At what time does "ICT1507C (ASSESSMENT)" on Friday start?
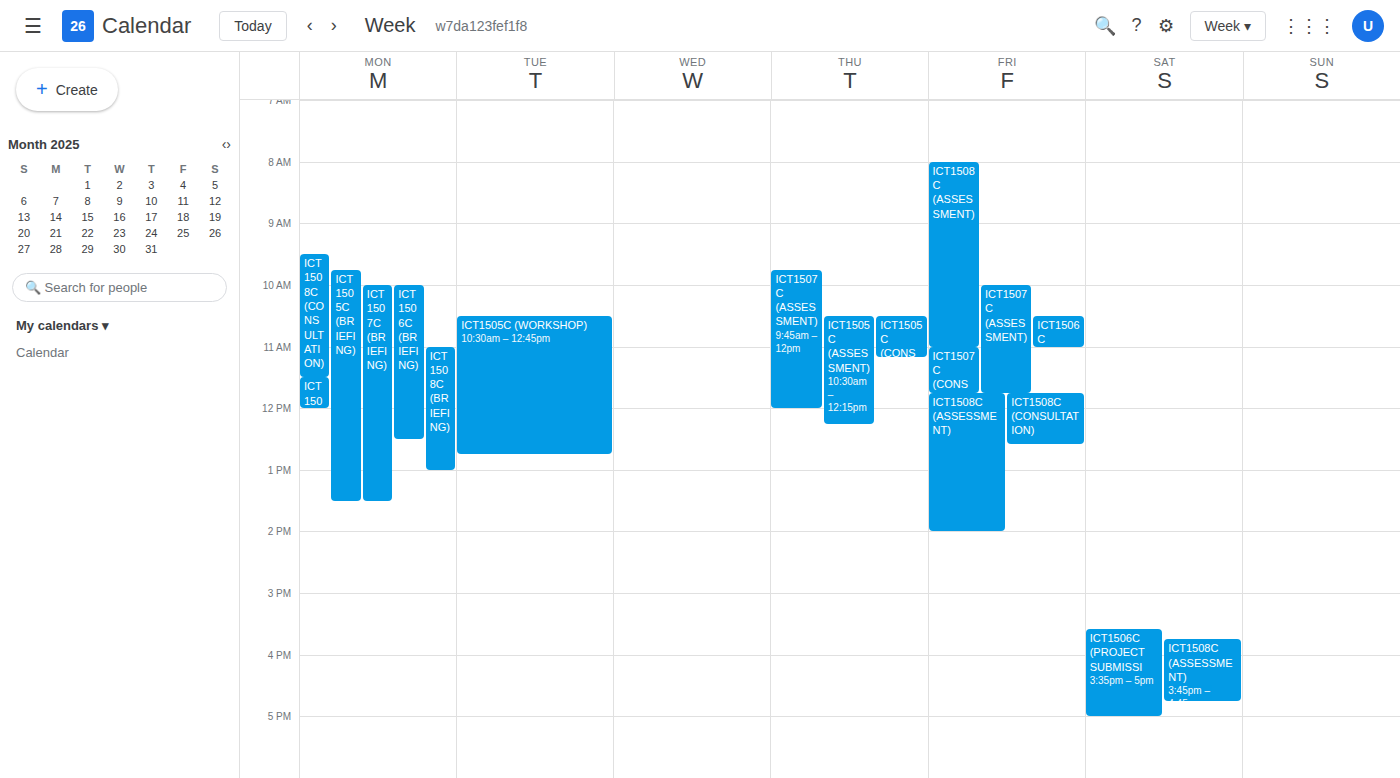
10:00 AM